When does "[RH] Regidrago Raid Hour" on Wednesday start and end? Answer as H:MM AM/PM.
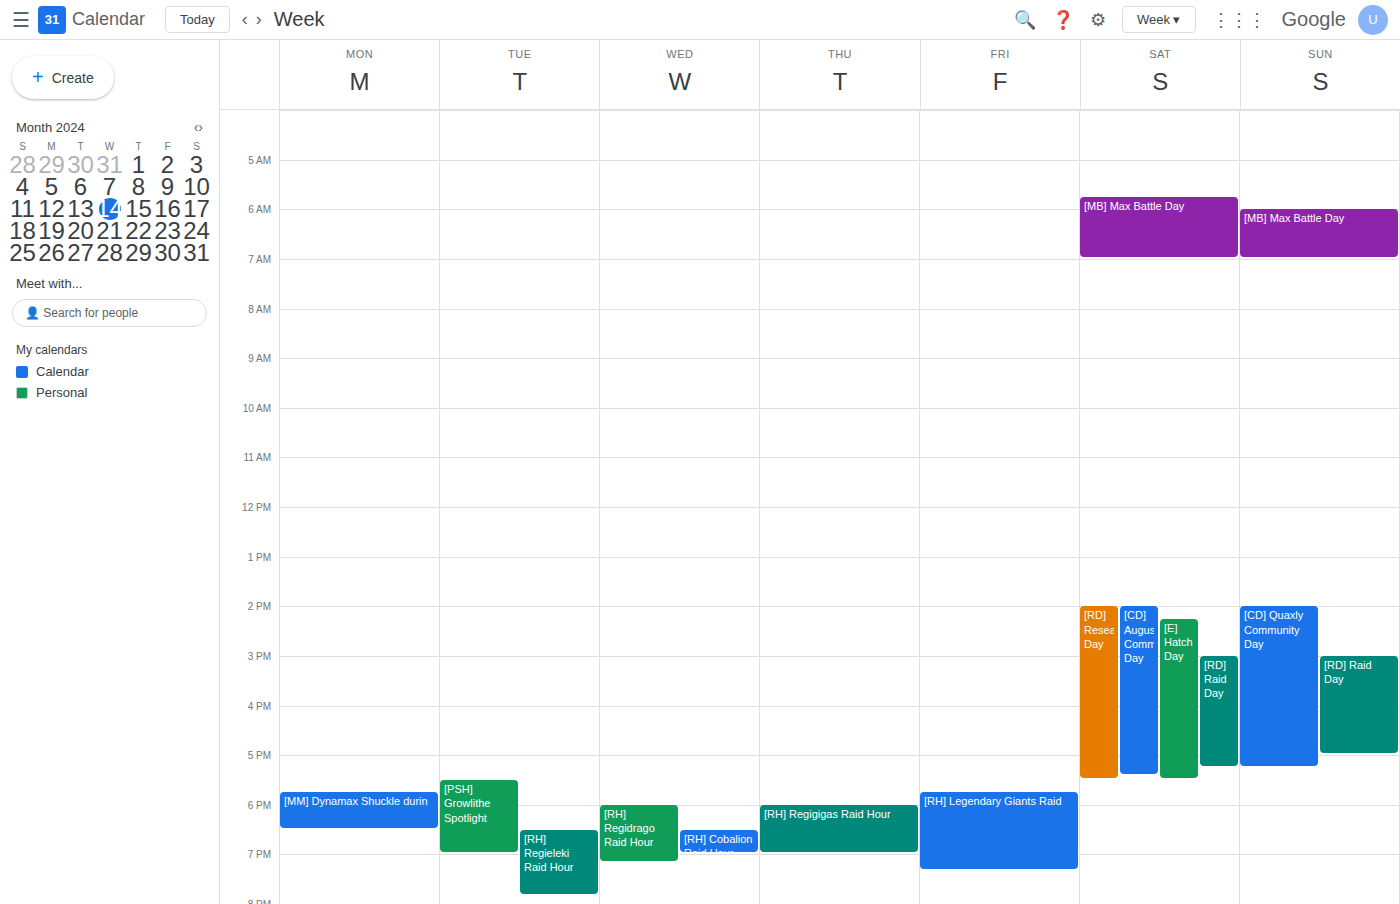
6:00 PM to 7:10 PM